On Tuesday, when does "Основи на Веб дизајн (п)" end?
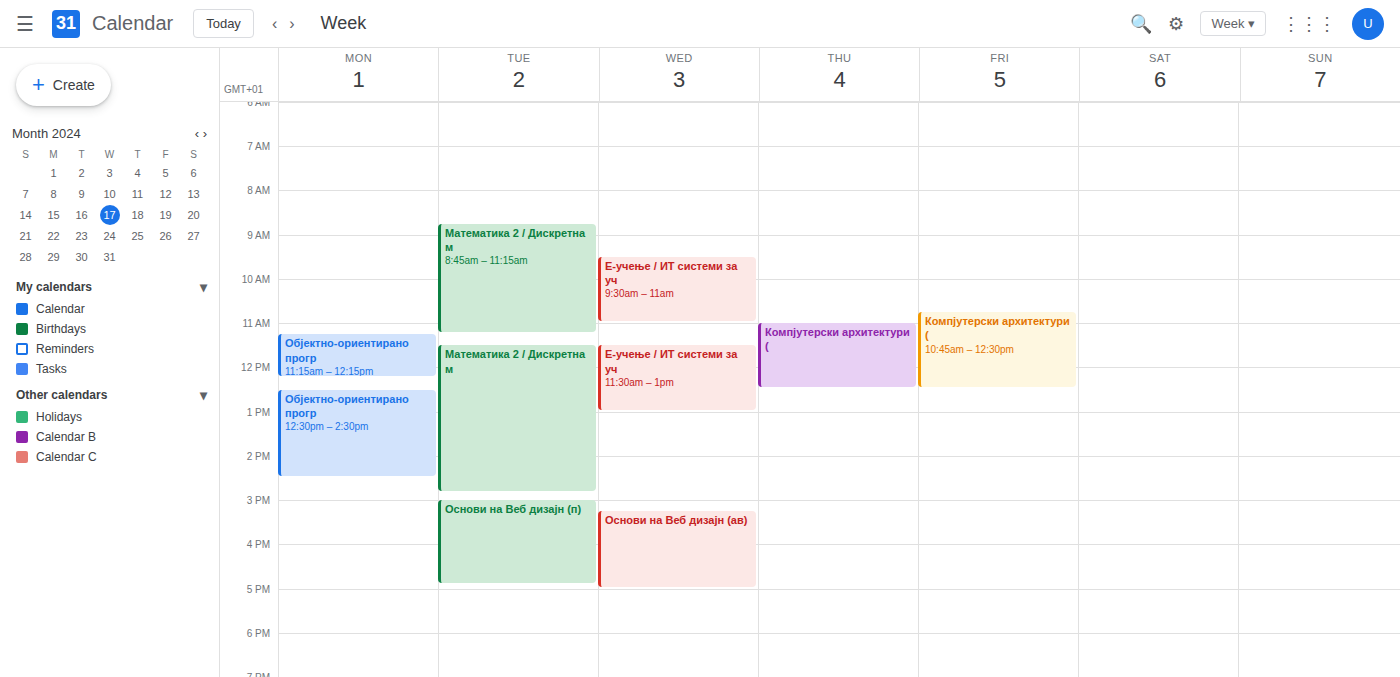
16:55